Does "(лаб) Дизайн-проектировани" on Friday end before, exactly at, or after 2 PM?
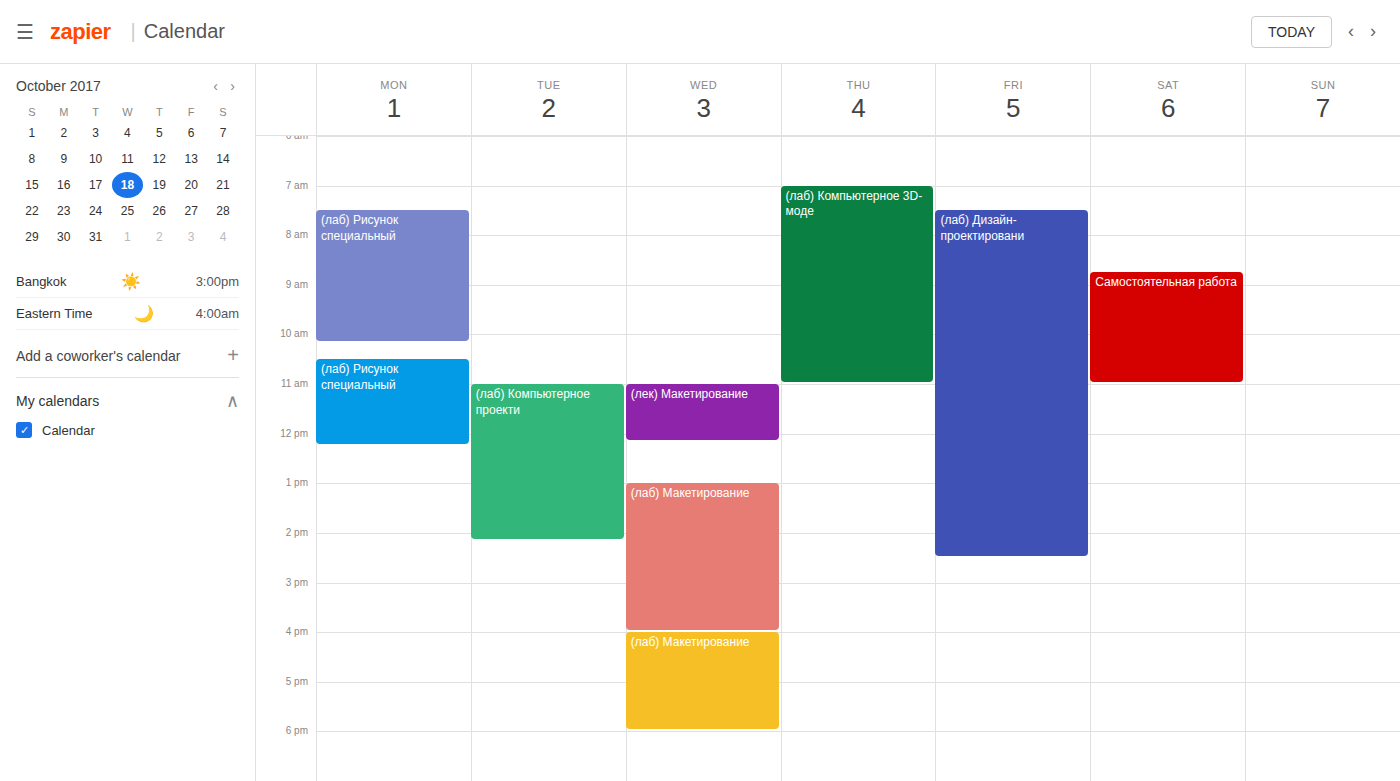
2:30 PM -- after 2 PM, 30 minutes below the 2 PM line.